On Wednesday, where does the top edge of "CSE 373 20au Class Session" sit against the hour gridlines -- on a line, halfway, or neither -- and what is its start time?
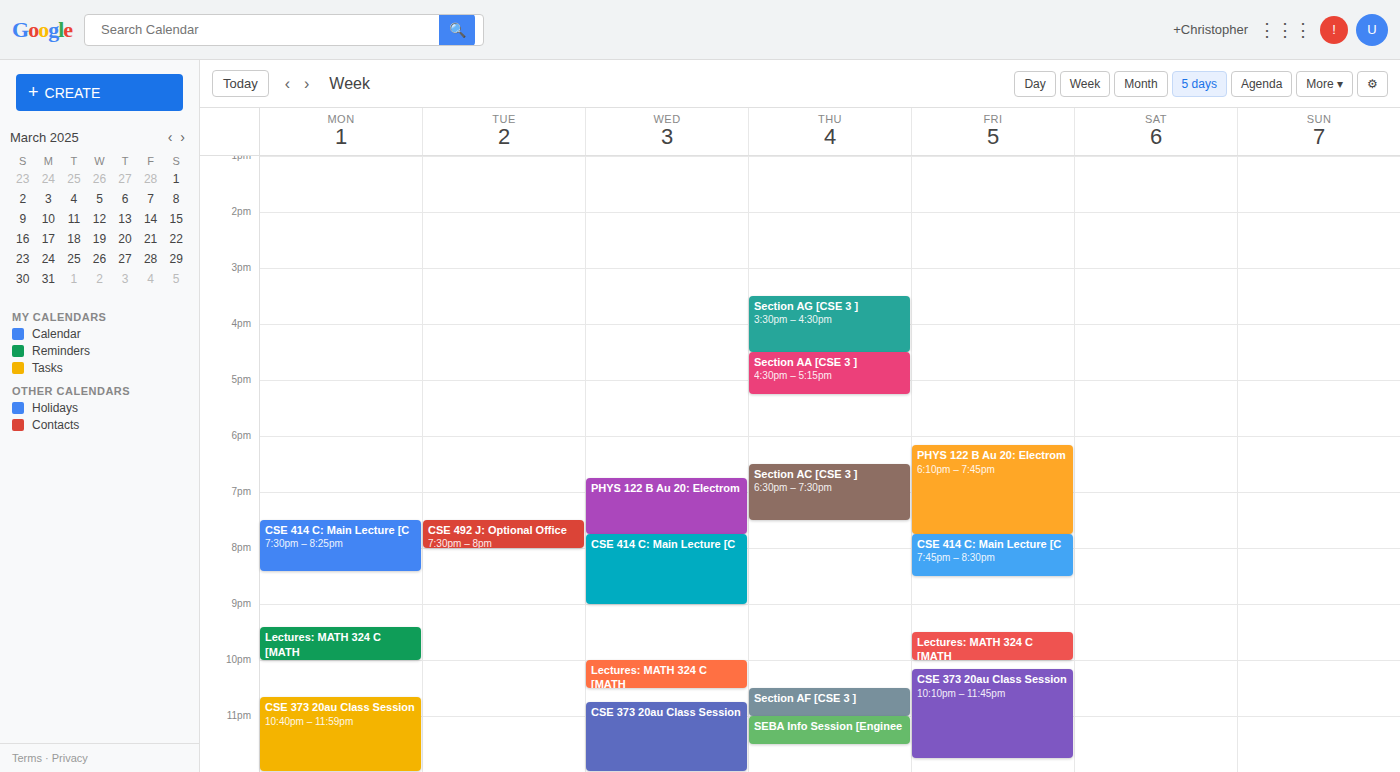
22:45 -- neither: three quarters of the way from the 22:00 line to the 23:00 line.